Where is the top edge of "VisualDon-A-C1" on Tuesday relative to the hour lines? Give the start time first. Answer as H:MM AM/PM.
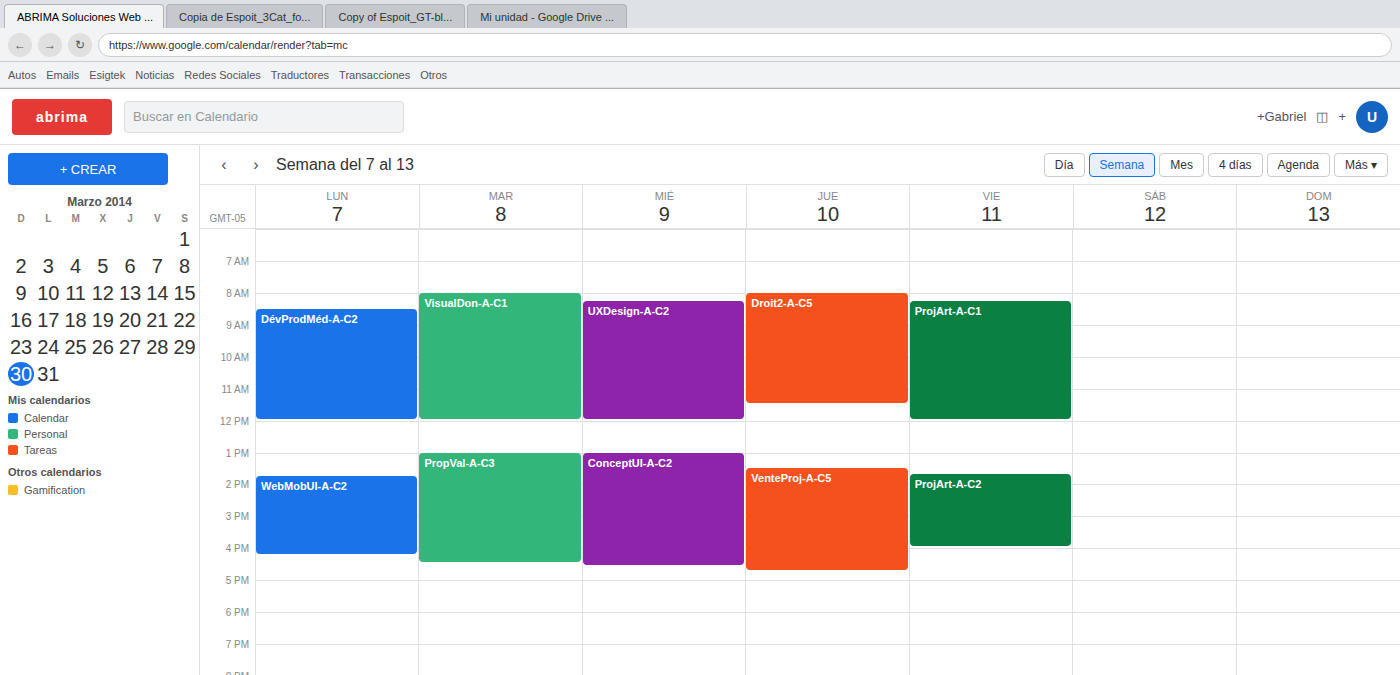
8:00 AM -- exactly on the 8 AM line.